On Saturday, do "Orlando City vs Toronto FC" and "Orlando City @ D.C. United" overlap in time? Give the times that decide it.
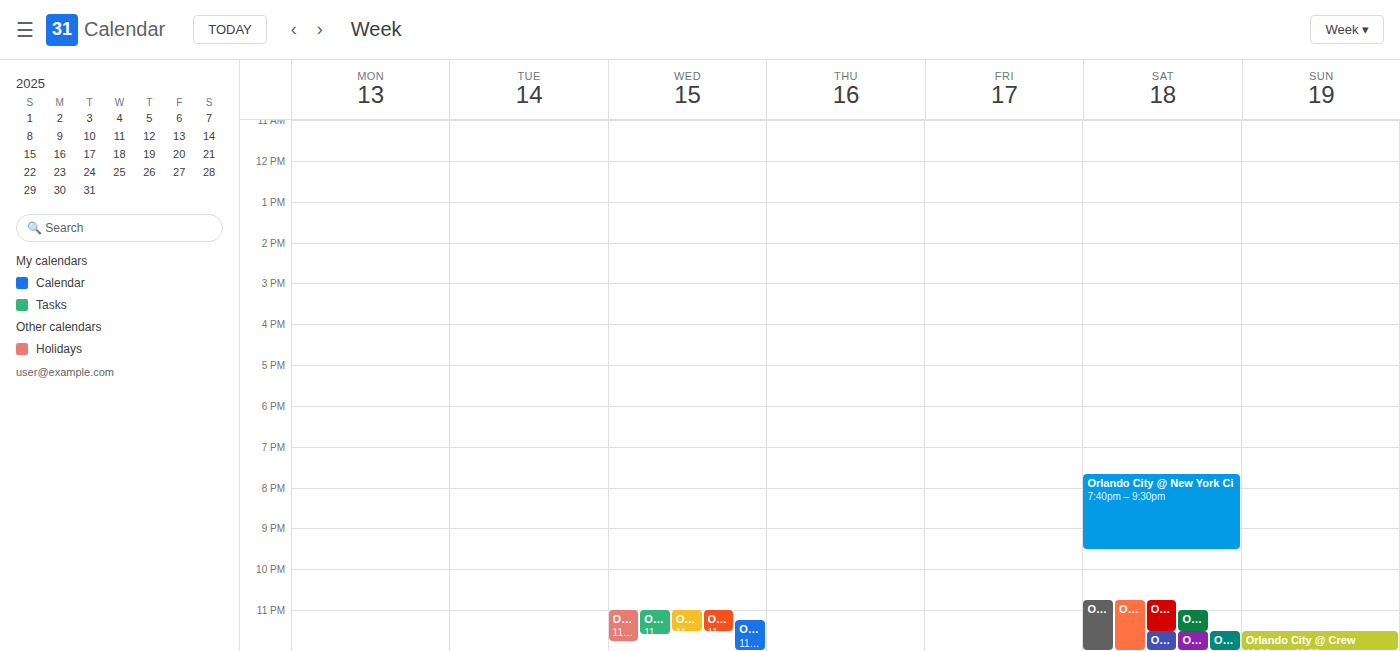
"Orlando City @ D.C. United" runs 11:30 PM to 12:00 AM, inside "Orlando City vs Toronto FC" -- they overlap.